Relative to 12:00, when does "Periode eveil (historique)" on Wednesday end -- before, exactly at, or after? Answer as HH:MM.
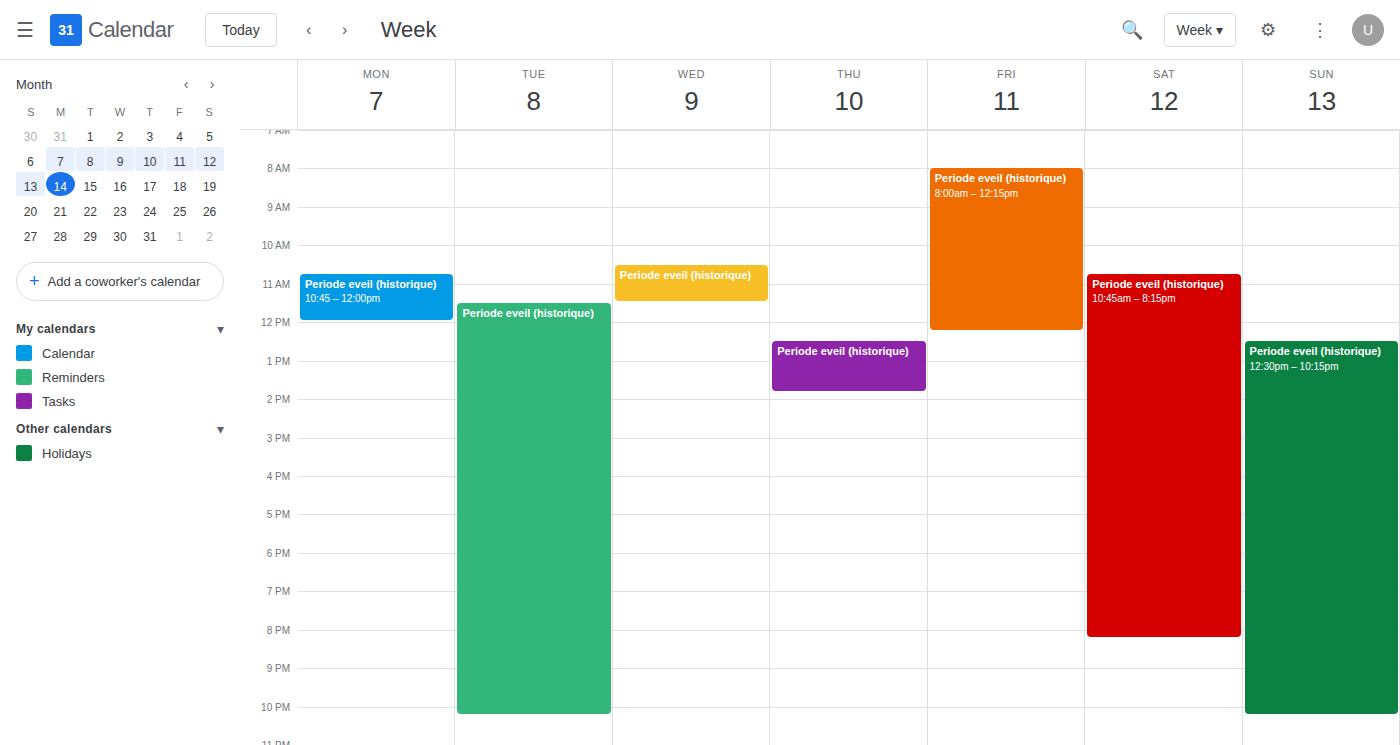
11:30 -- before 12:00, 30 minutes above the 12:00 line.